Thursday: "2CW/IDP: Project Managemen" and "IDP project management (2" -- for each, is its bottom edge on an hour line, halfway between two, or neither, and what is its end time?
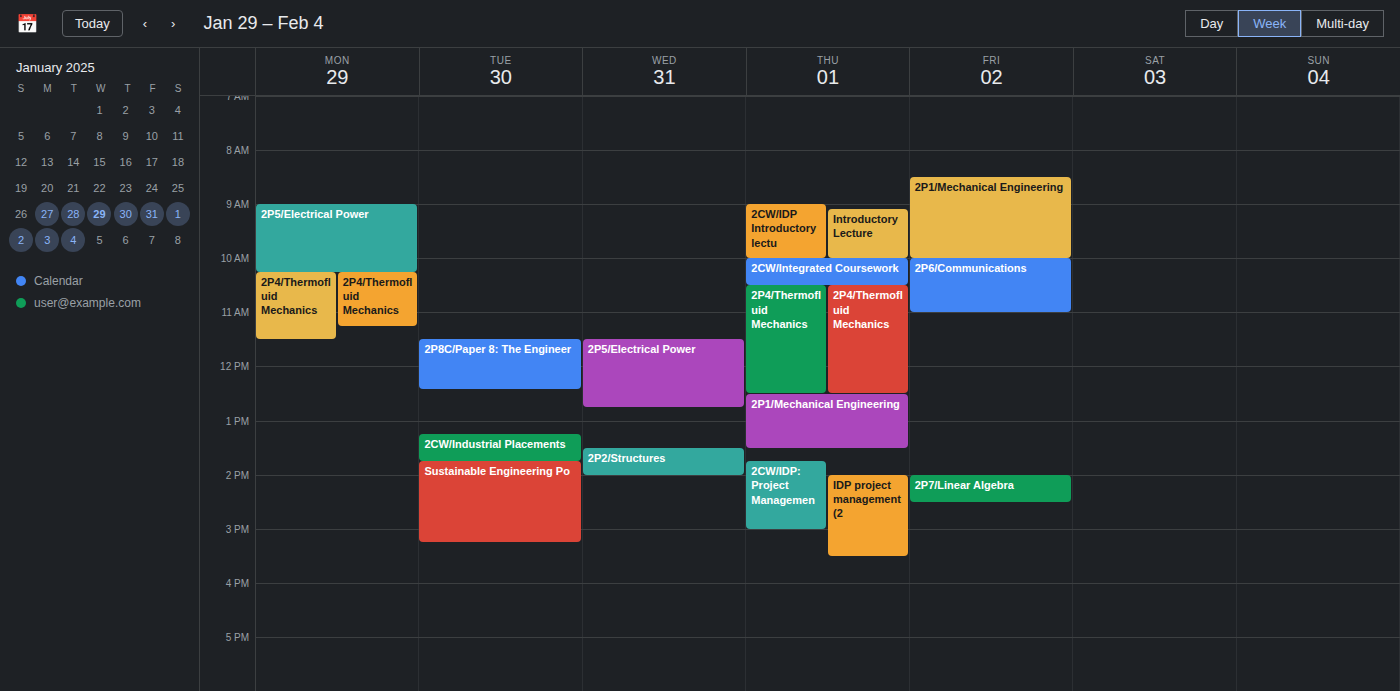
"2CW/IDP: Project Managemen": 3:00 PM, exactly on the 3 PM line. "IDP project management (2": 3:30 PM, halfway between the 3 PM and 4 PM lines.